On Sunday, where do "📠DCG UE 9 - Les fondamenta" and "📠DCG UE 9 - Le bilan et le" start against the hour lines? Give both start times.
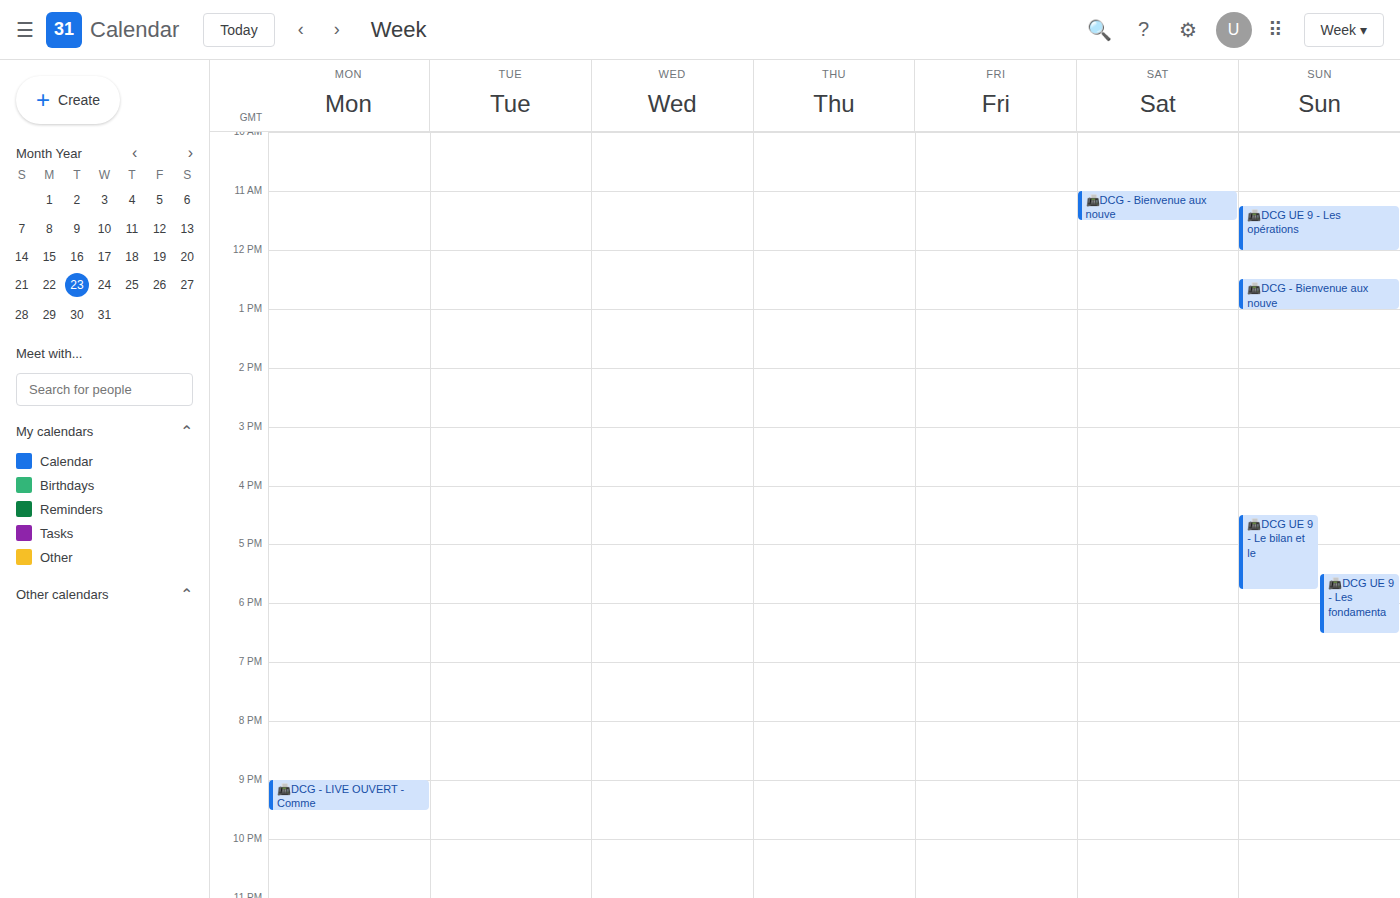
"📠DCG UE 9 - Les fondamenta": 5:30 PM, halfway between the 5 PM and 6 PM lines. "📠DCG UE 9 - Le bilan et le": 4:30 PM, halfway between the 4 PM and 5 PM lines.